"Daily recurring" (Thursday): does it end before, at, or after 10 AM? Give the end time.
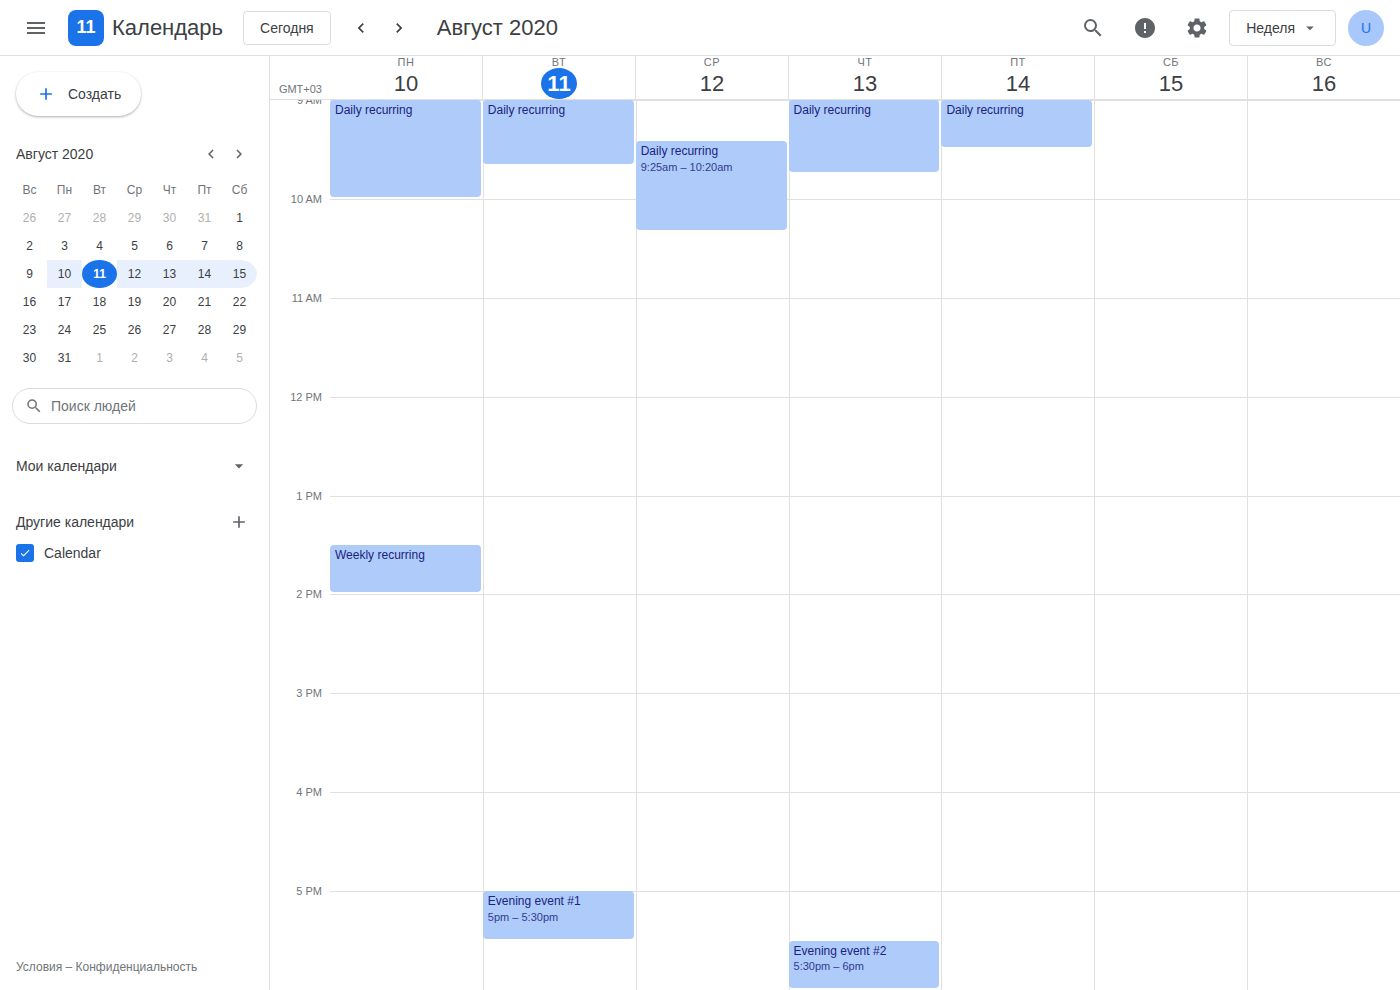
9:45 AM -- before 10 AM, 15 minutes above the 10 AM line.